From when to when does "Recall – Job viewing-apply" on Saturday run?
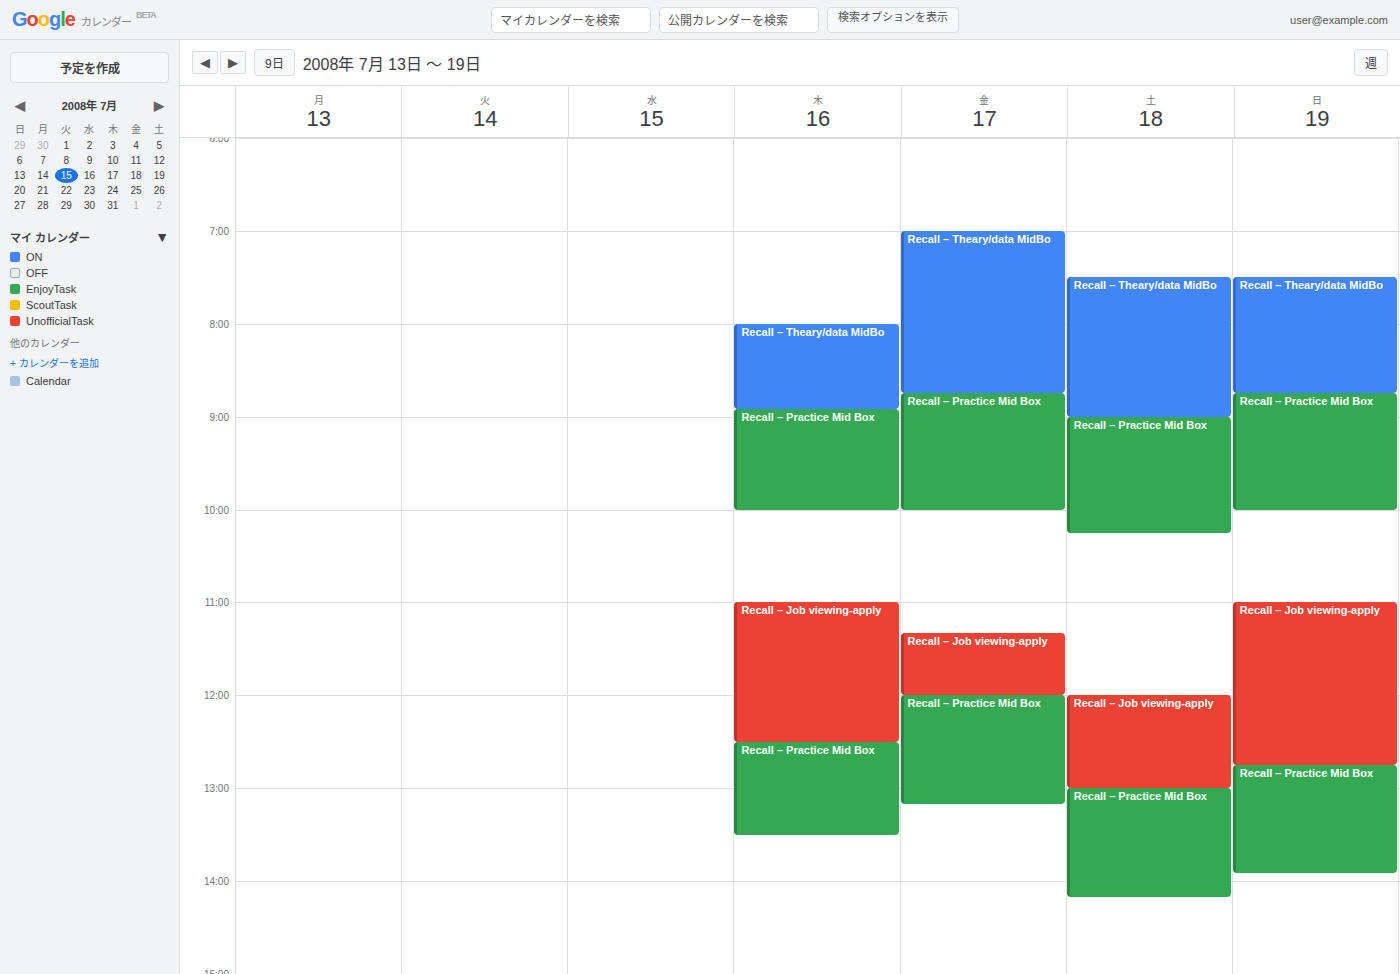
12:00 PM to 1:00 PM